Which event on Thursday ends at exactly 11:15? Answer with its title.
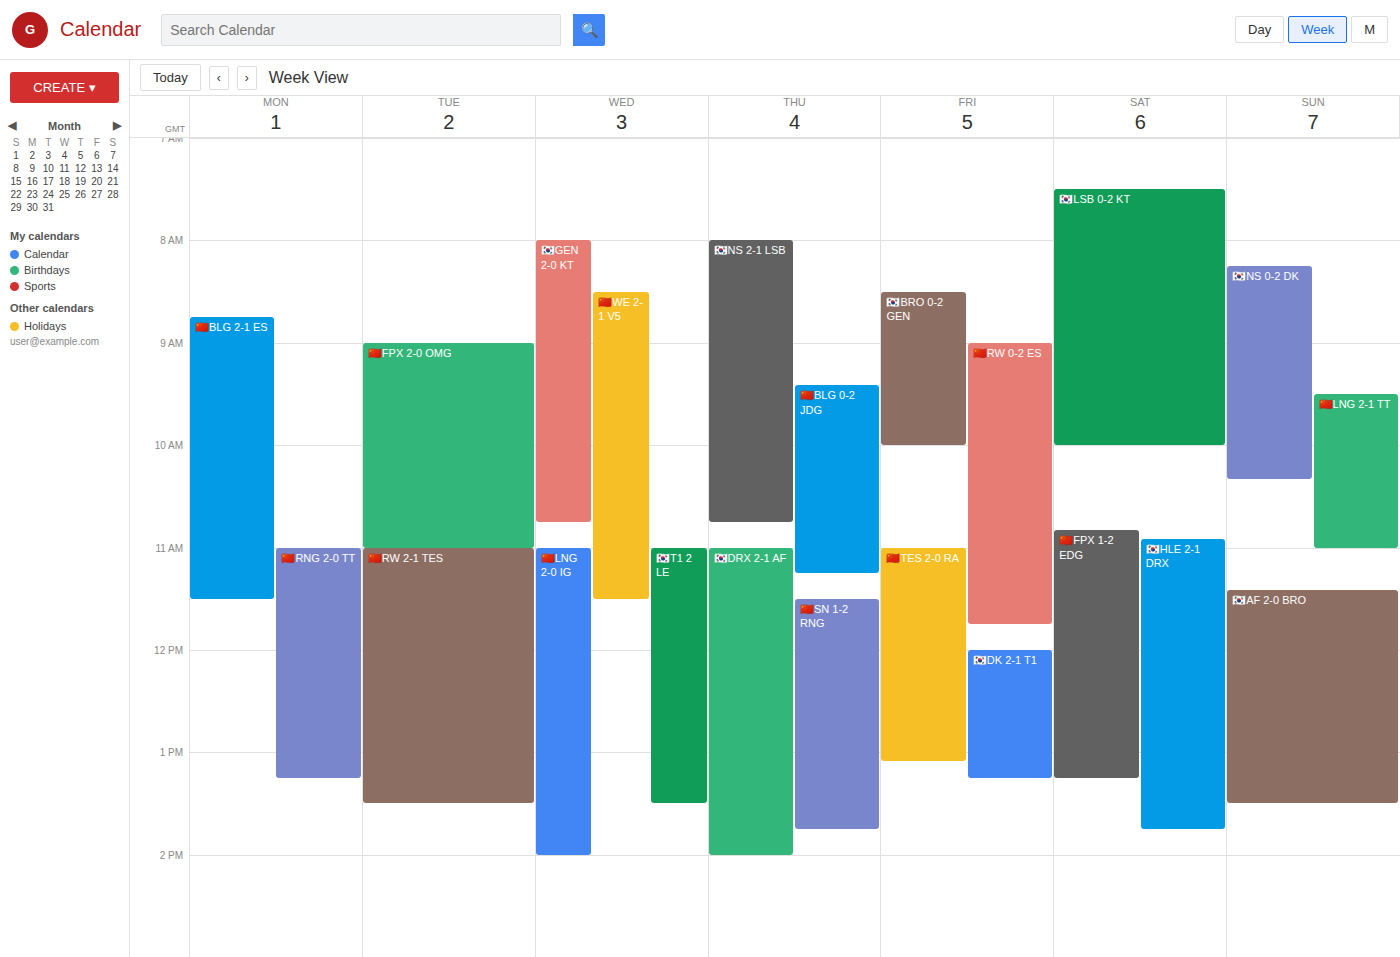
"🇨🇳BLG 0-2 JDG"